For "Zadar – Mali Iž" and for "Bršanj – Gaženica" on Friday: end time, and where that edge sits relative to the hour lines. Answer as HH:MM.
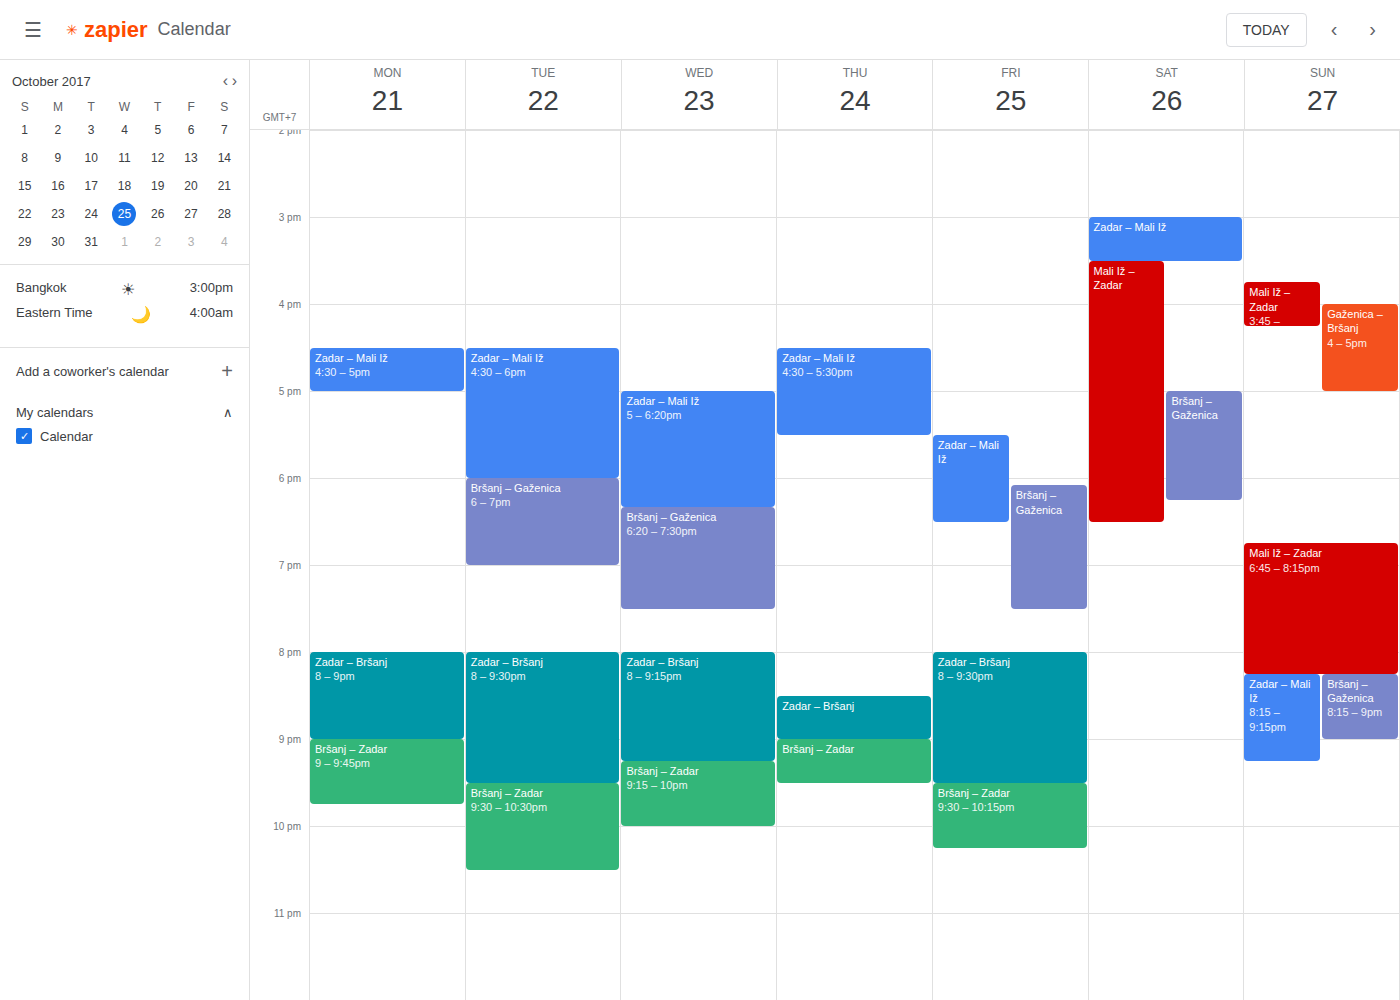
"Zadar – Mali Iž": 18:30, halfway between the 18:00 and 19:00 lines. "Bršanj – Gaženica": 19:30, halfway between the 19:00 and 20:00 lines.